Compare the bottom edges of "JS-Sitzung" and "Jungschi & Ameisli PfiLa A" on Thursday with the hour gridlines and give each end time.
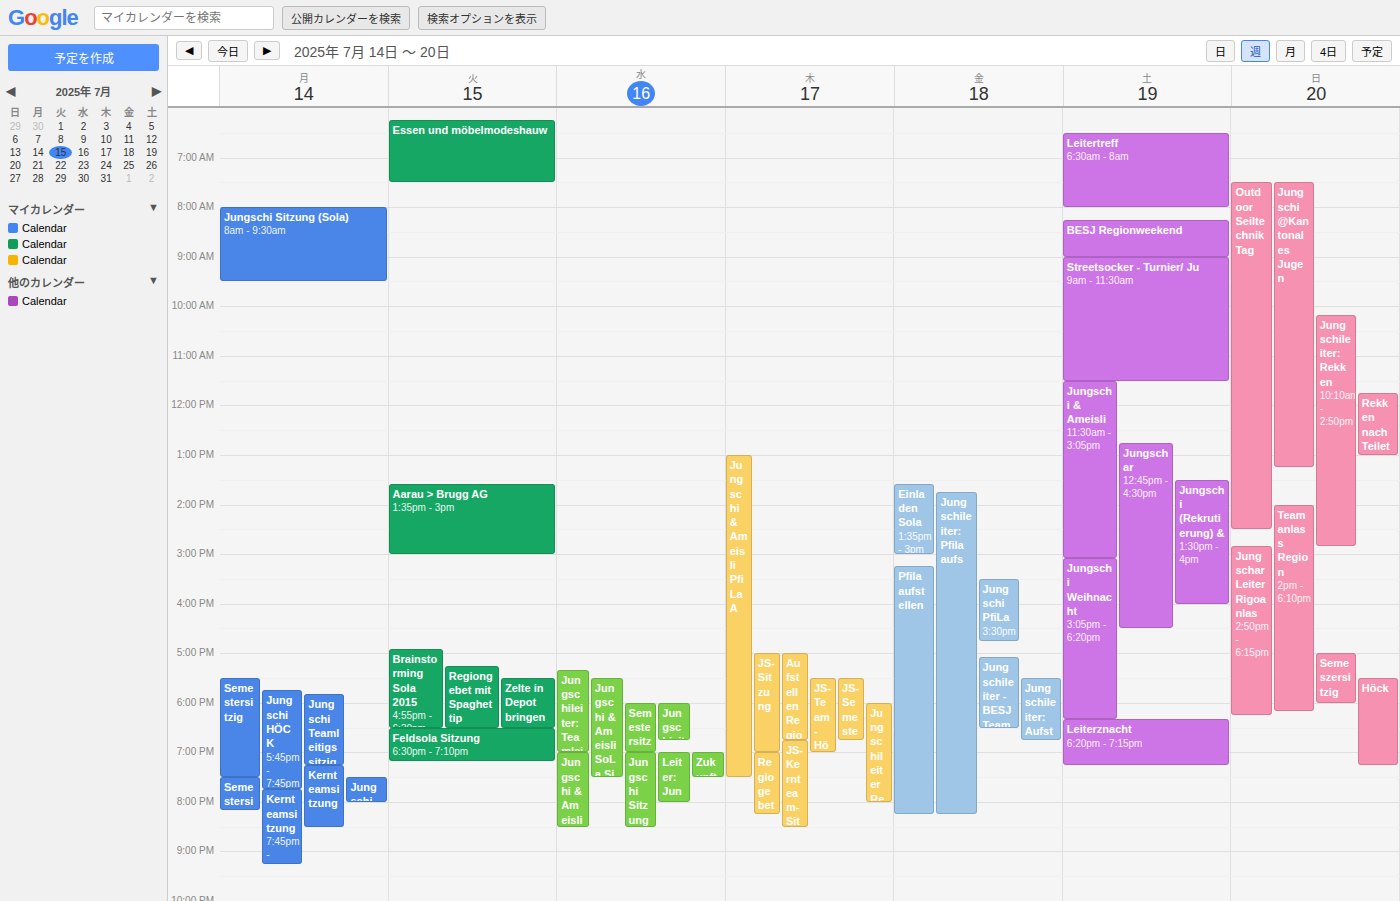
"JS-Sitzung": 7:00 PM, exactly on the 7 PM line. "Jungschi & Ameisli PfiLa A": 7:30 PM, halfway between the 7 PM and 8 PM lines.